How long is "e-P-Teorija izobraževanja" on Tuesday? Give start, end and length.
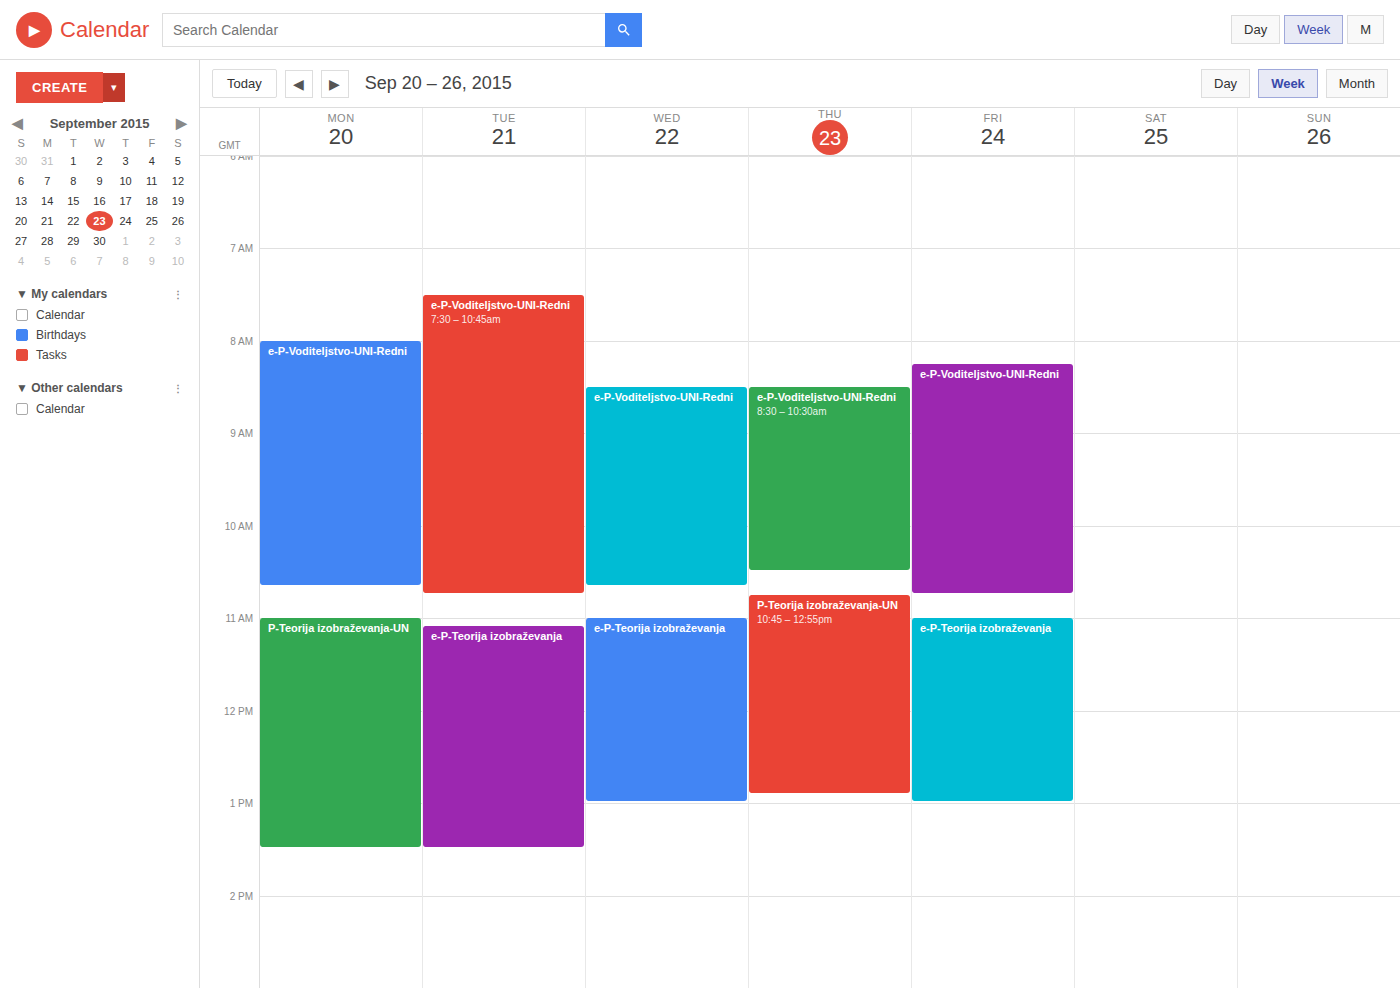
11:05 AM to 1:30 PM, 2 hours 25 minutes